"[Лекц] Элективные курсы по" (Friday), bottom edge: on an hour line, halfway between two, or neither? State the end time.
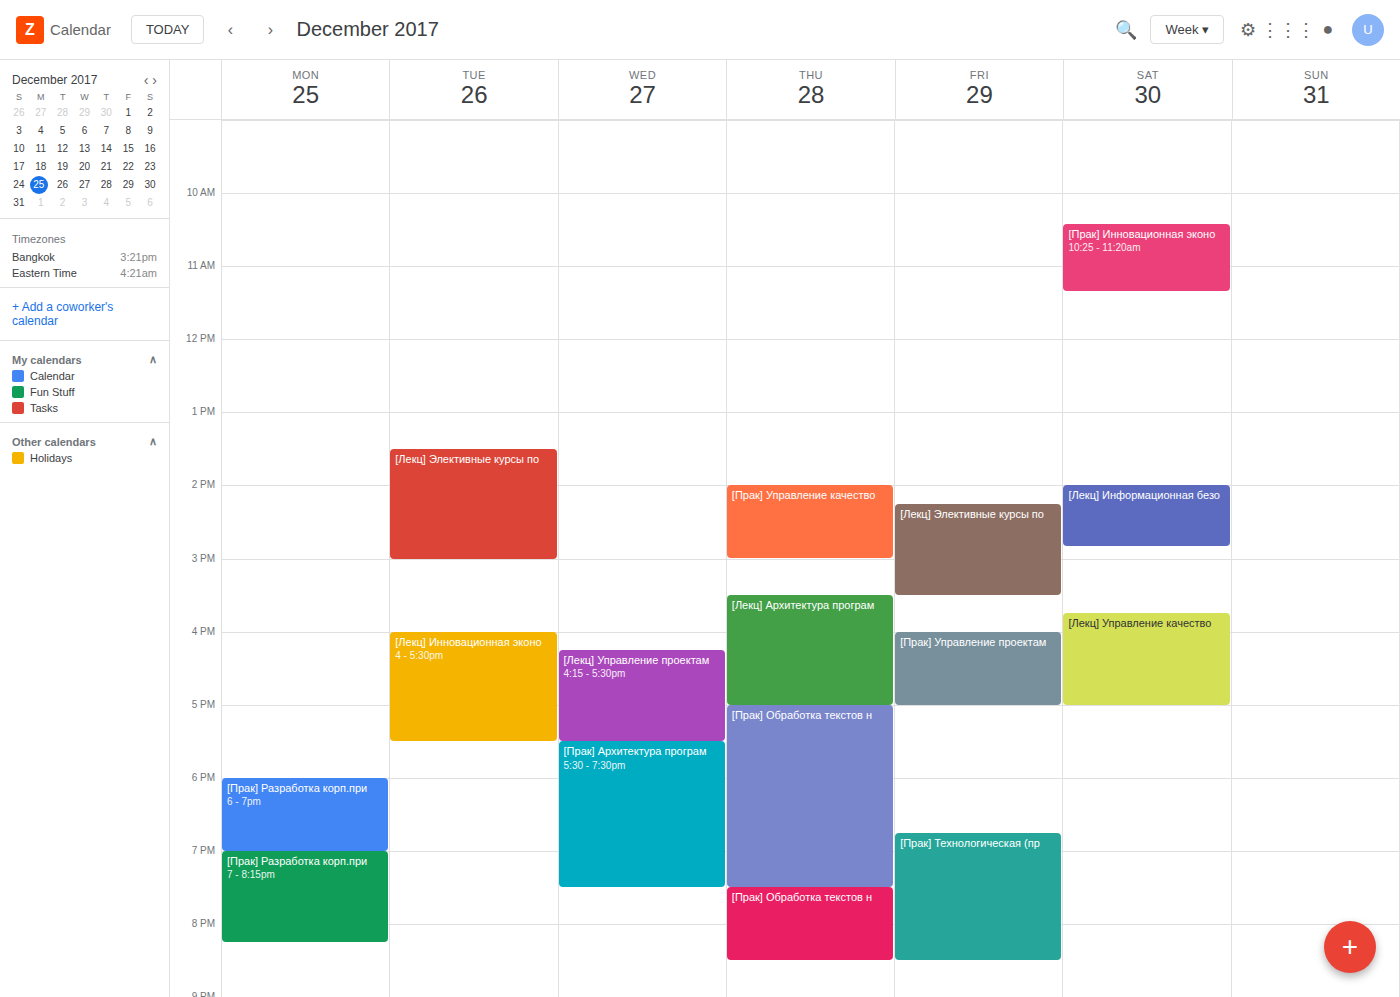
15:30 -- halfway between the 15:00 and 16:00 lines.